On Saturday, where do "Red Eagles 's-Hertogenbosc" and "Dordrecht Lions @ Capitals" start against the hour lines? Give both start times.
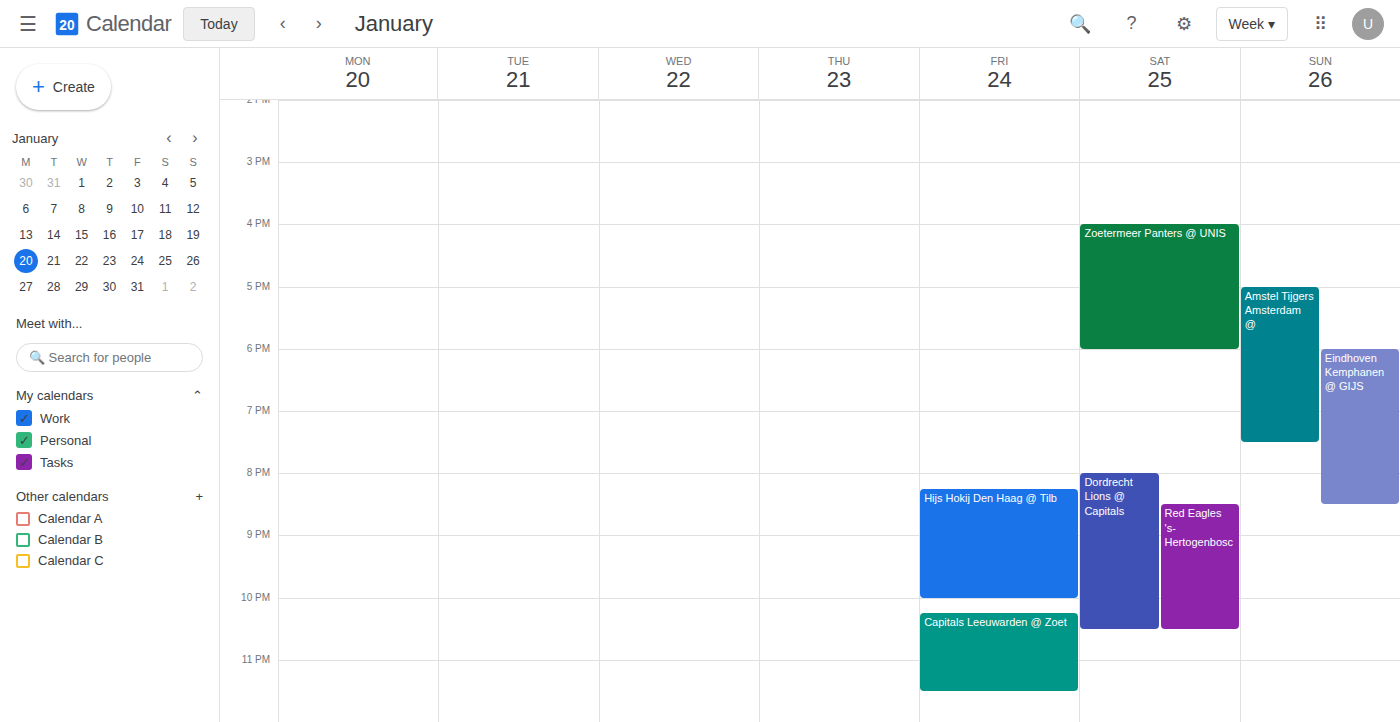
"Red Eagles 's-Hertogenbosc": 8:30 PM, halfway between the 8 PM and 9 PM lines. "Dordrecht Lions @ Capitals": 8:00 PM, exactly on the 8 PM line.